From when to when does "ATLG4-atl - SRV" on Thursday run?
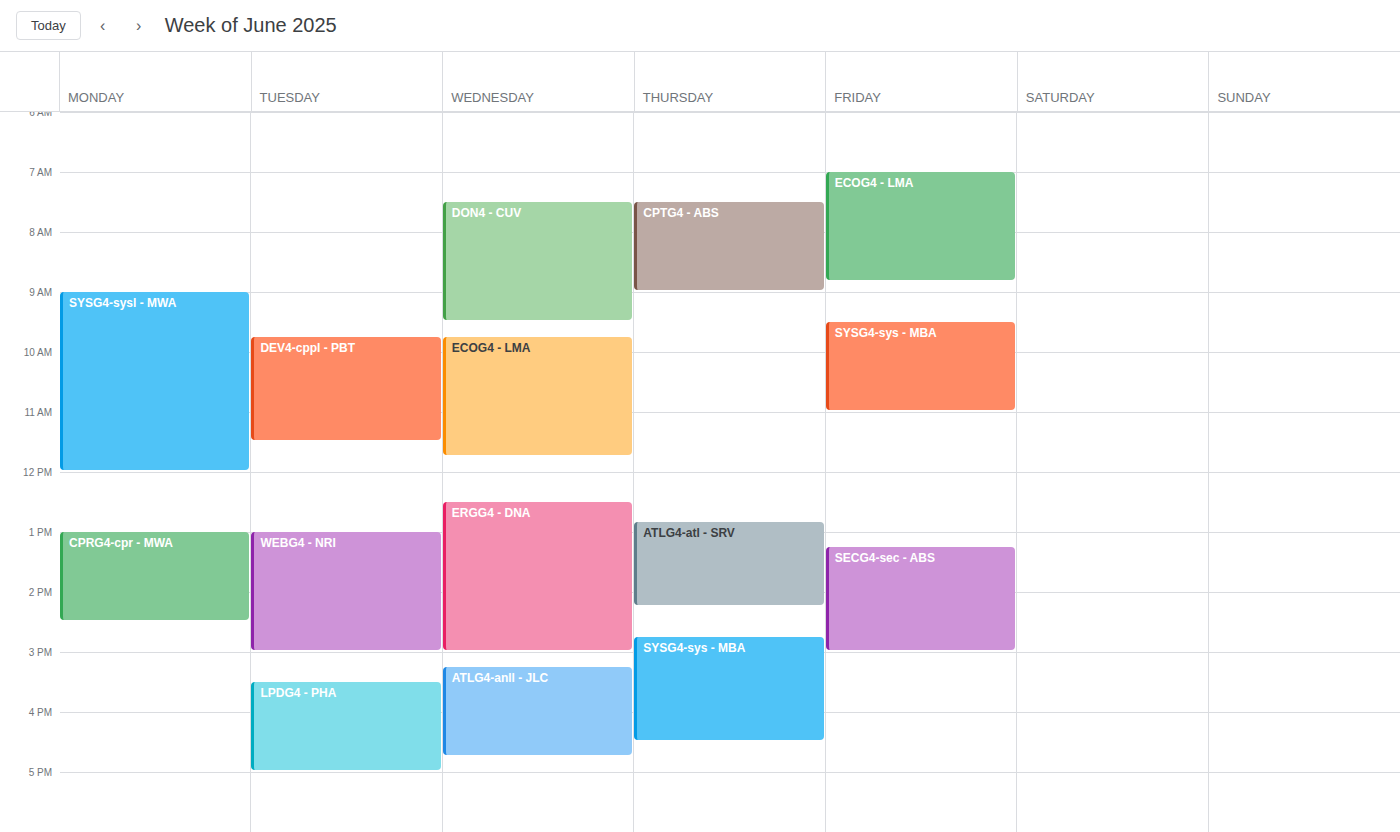
12:50 to 14:15